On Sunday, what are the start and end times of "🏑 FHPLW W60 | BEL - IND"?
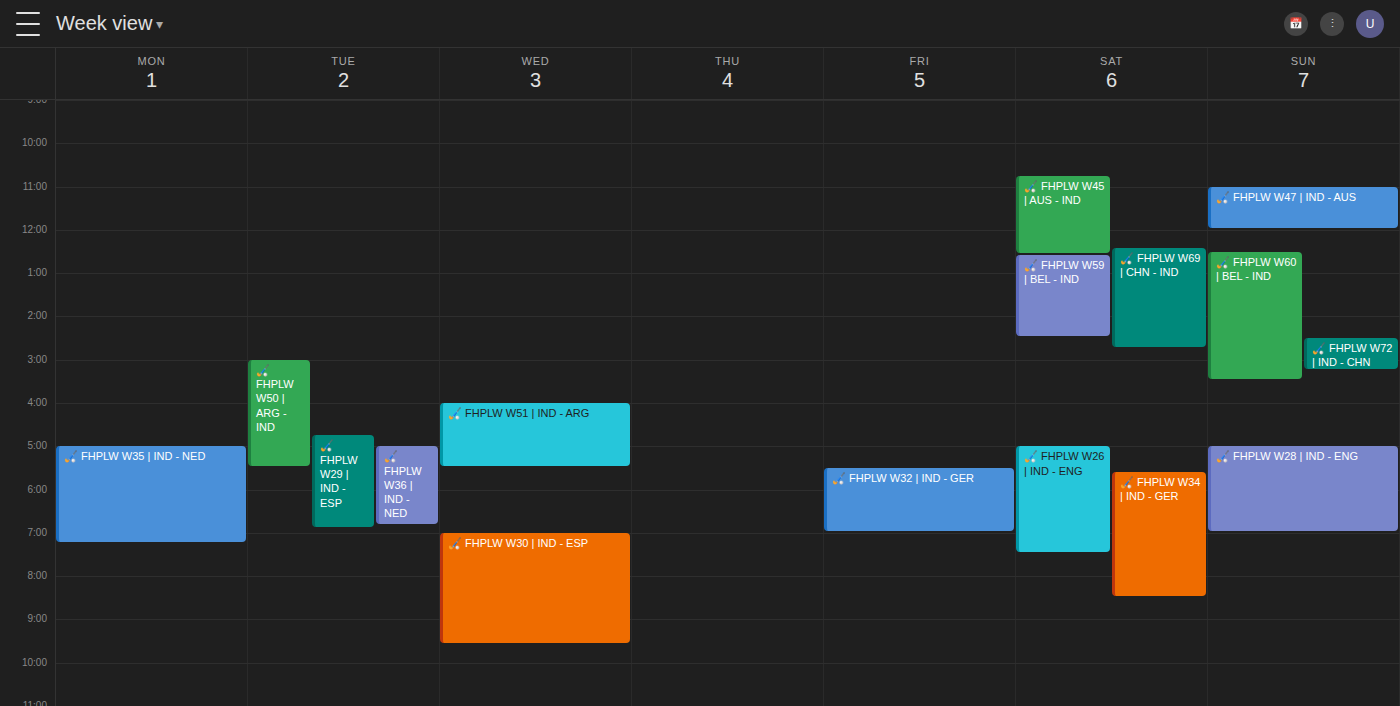
12:30 to 15:30